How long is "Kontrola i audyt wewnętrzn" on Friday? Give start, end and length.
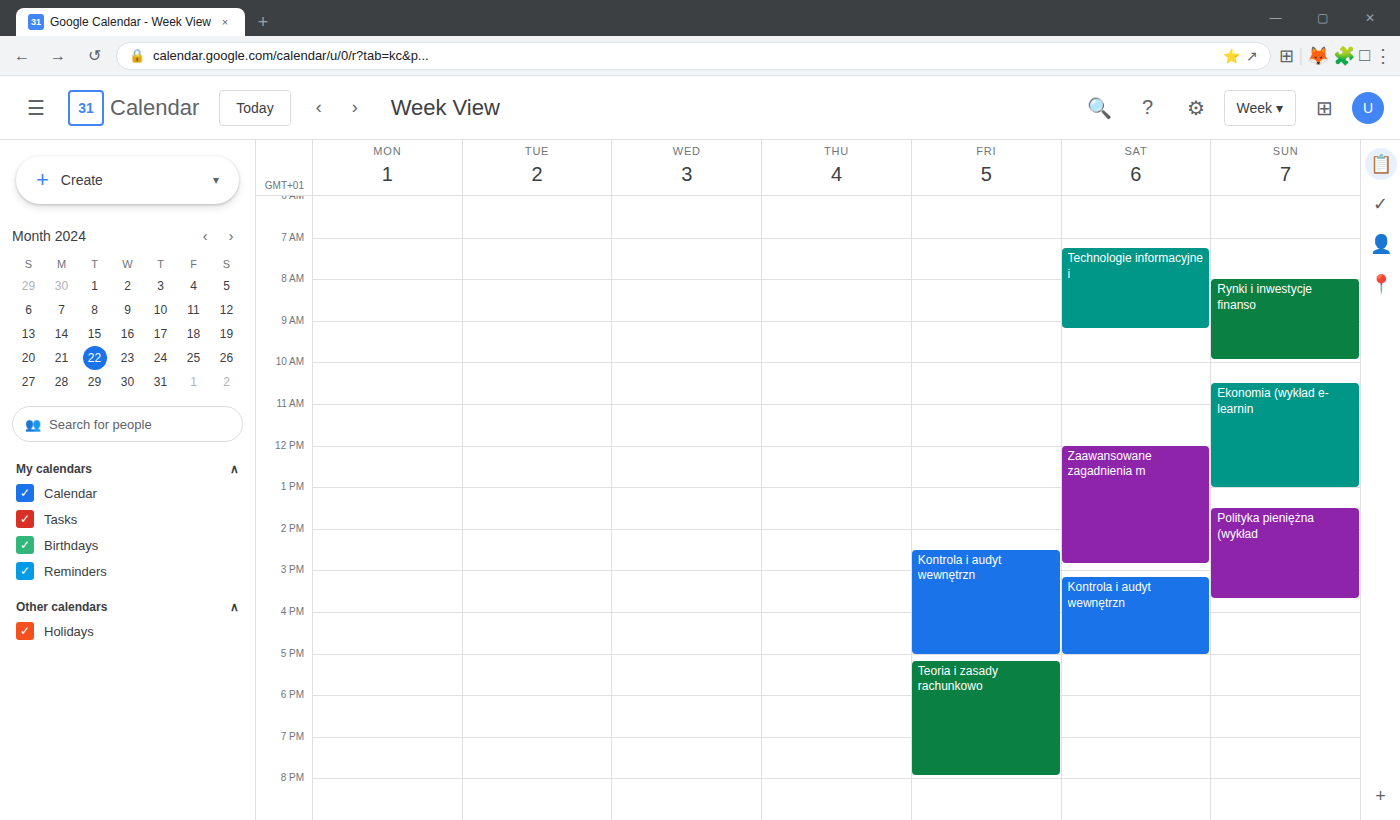
2:30 PM to 5:00 PM, 2 hours 30 minutes